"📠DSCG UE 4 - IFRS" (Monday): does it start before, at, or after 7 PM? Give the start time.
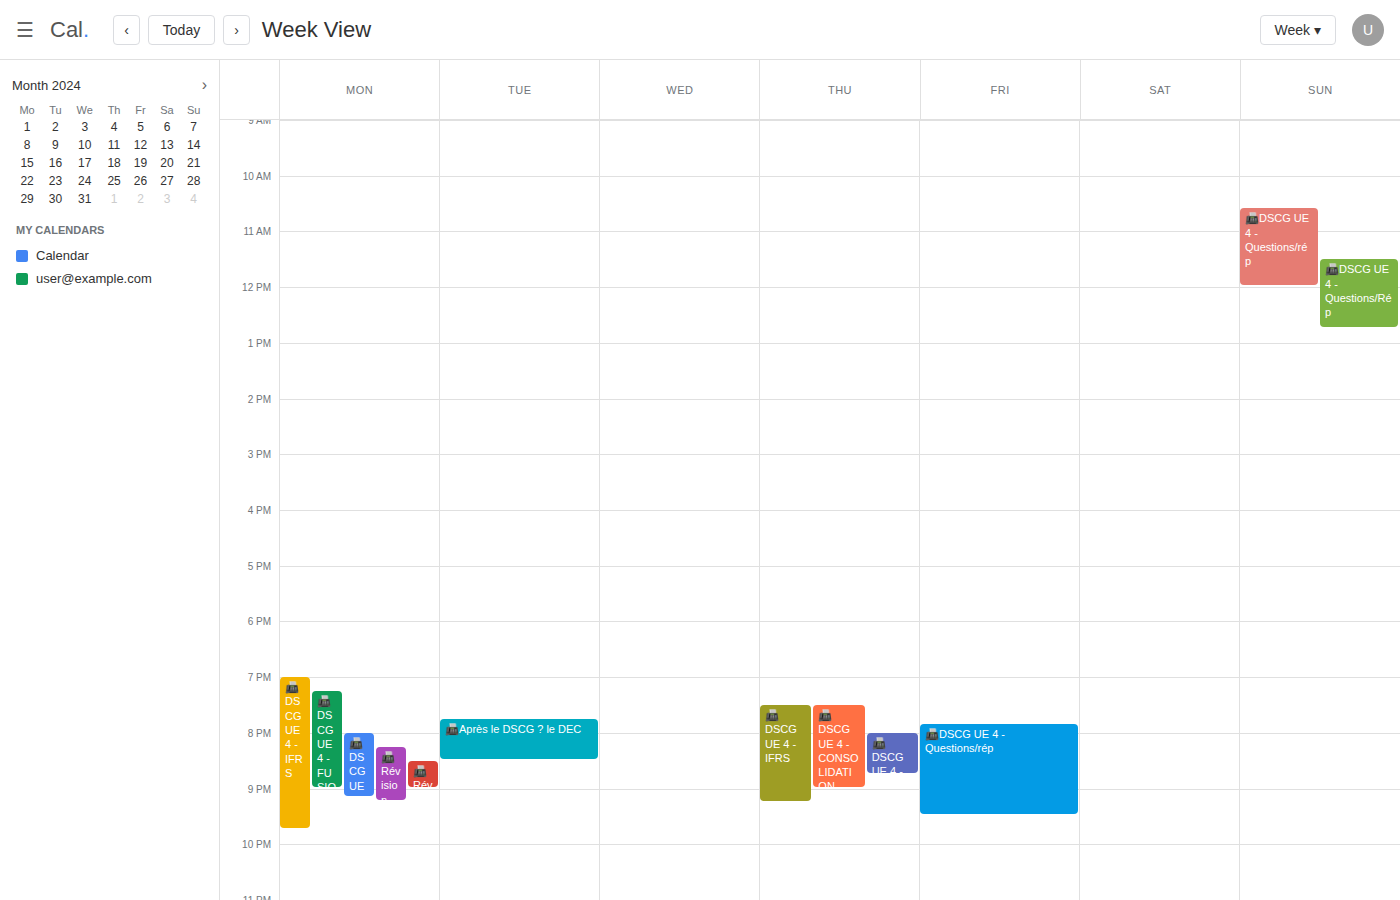
7:00 PM -- exactly at 7 PM, on the 7 PM line.